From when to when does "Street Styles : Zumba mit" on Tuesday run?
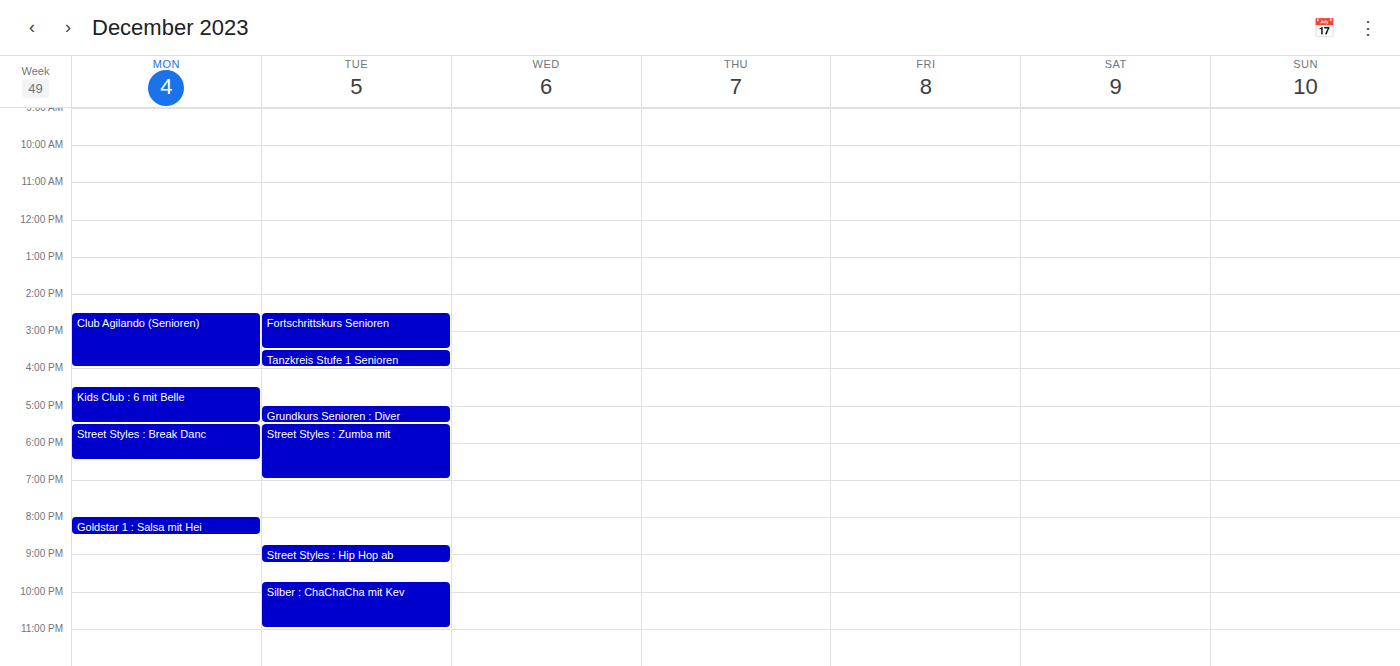
5:30 PM to 7:00 PM